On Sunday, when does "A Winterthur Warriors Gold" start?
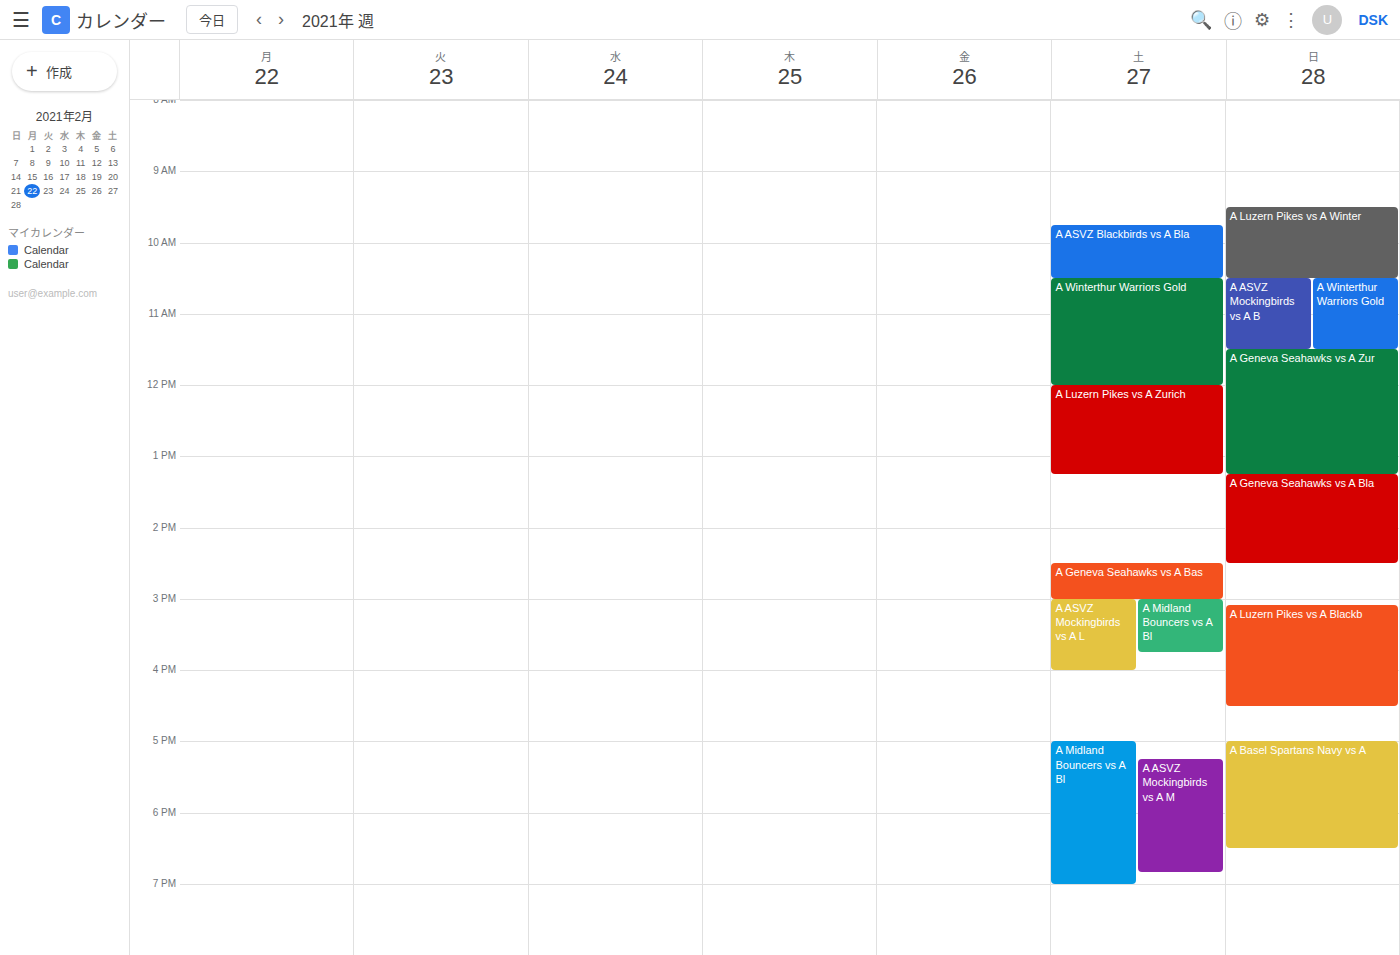
10:30 AM